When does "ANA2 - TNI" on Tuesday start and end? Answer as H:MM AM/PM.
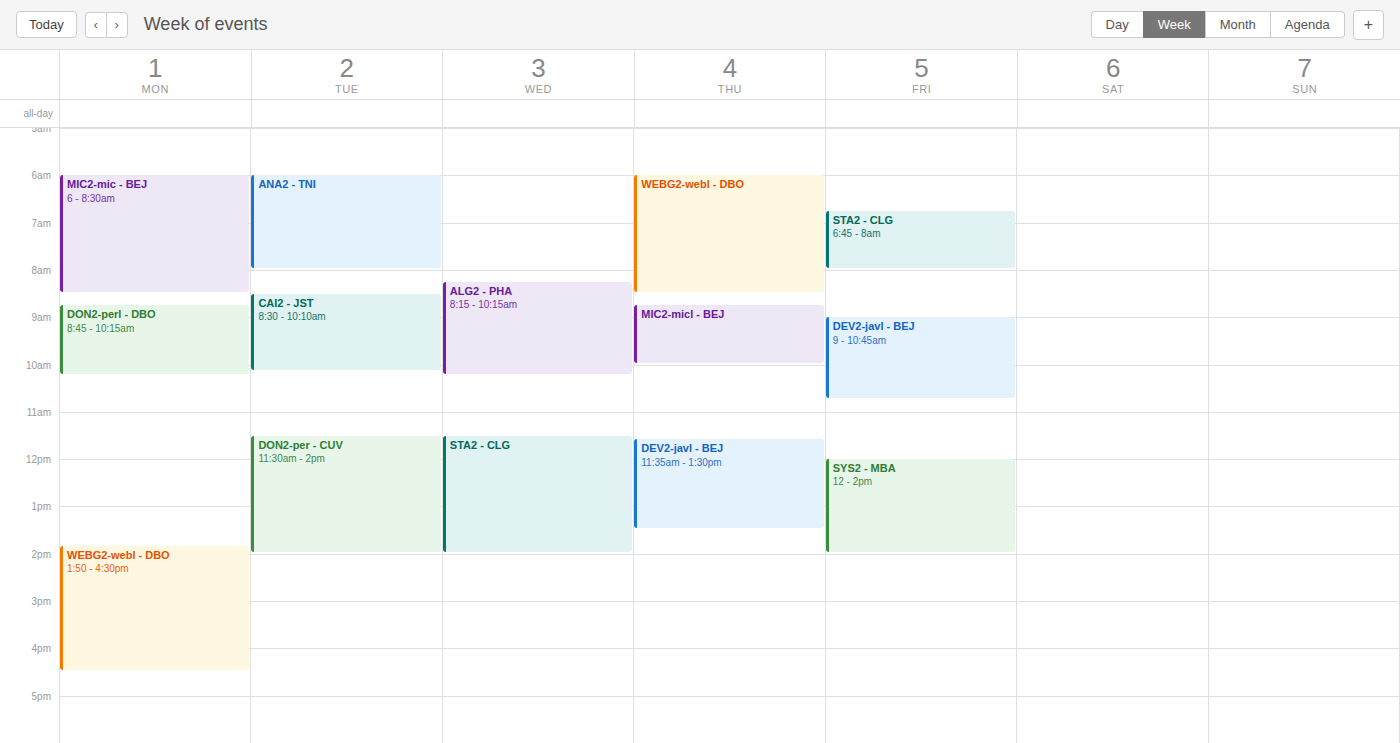
6:00 AM to 8:00 AM